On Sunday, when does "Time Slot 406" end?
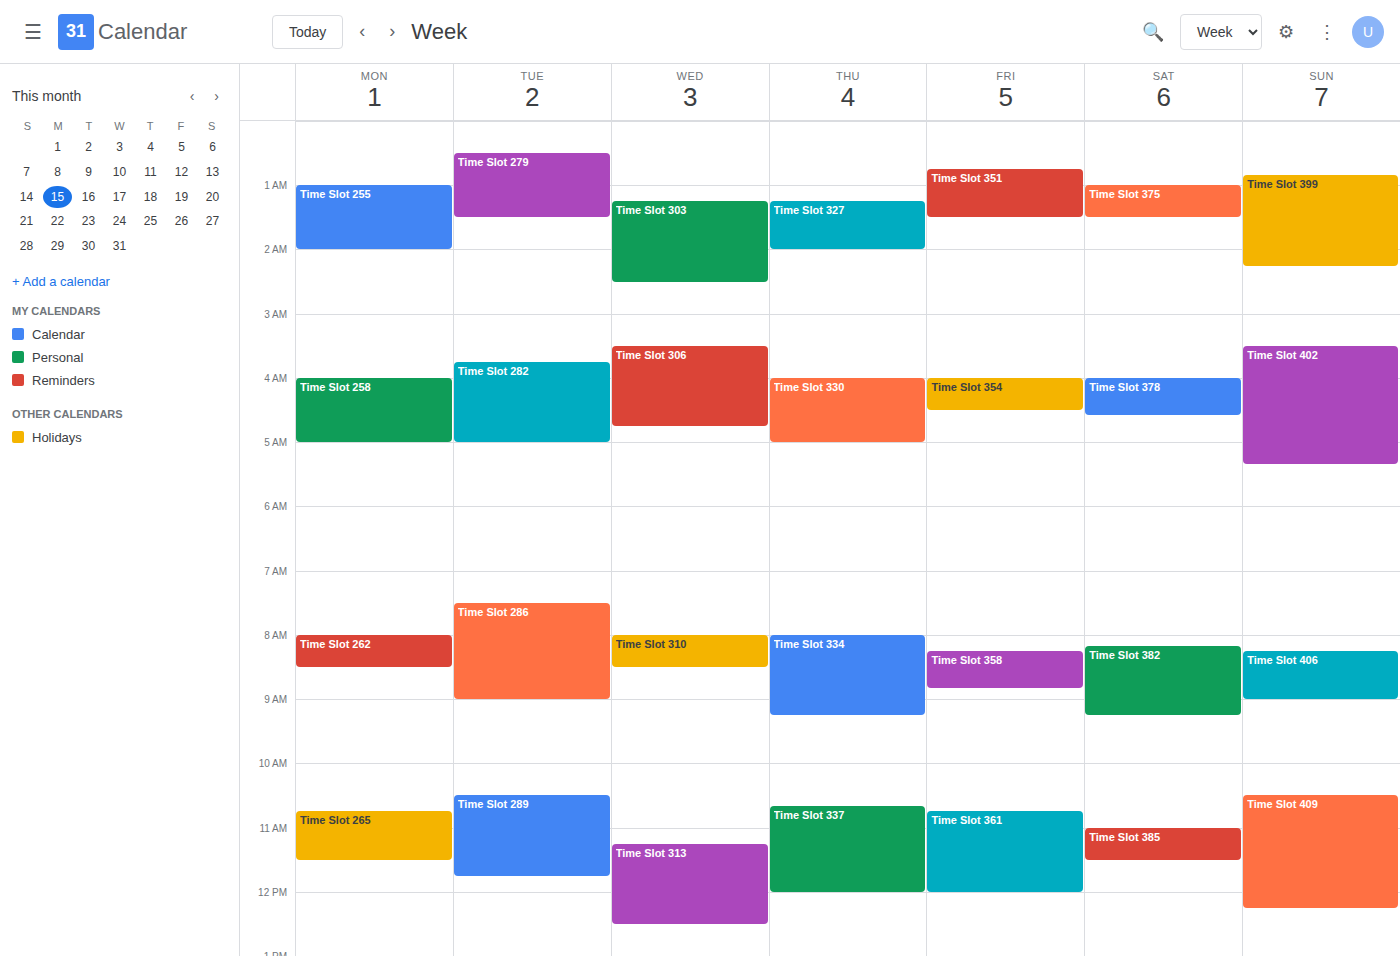
9:00 AM